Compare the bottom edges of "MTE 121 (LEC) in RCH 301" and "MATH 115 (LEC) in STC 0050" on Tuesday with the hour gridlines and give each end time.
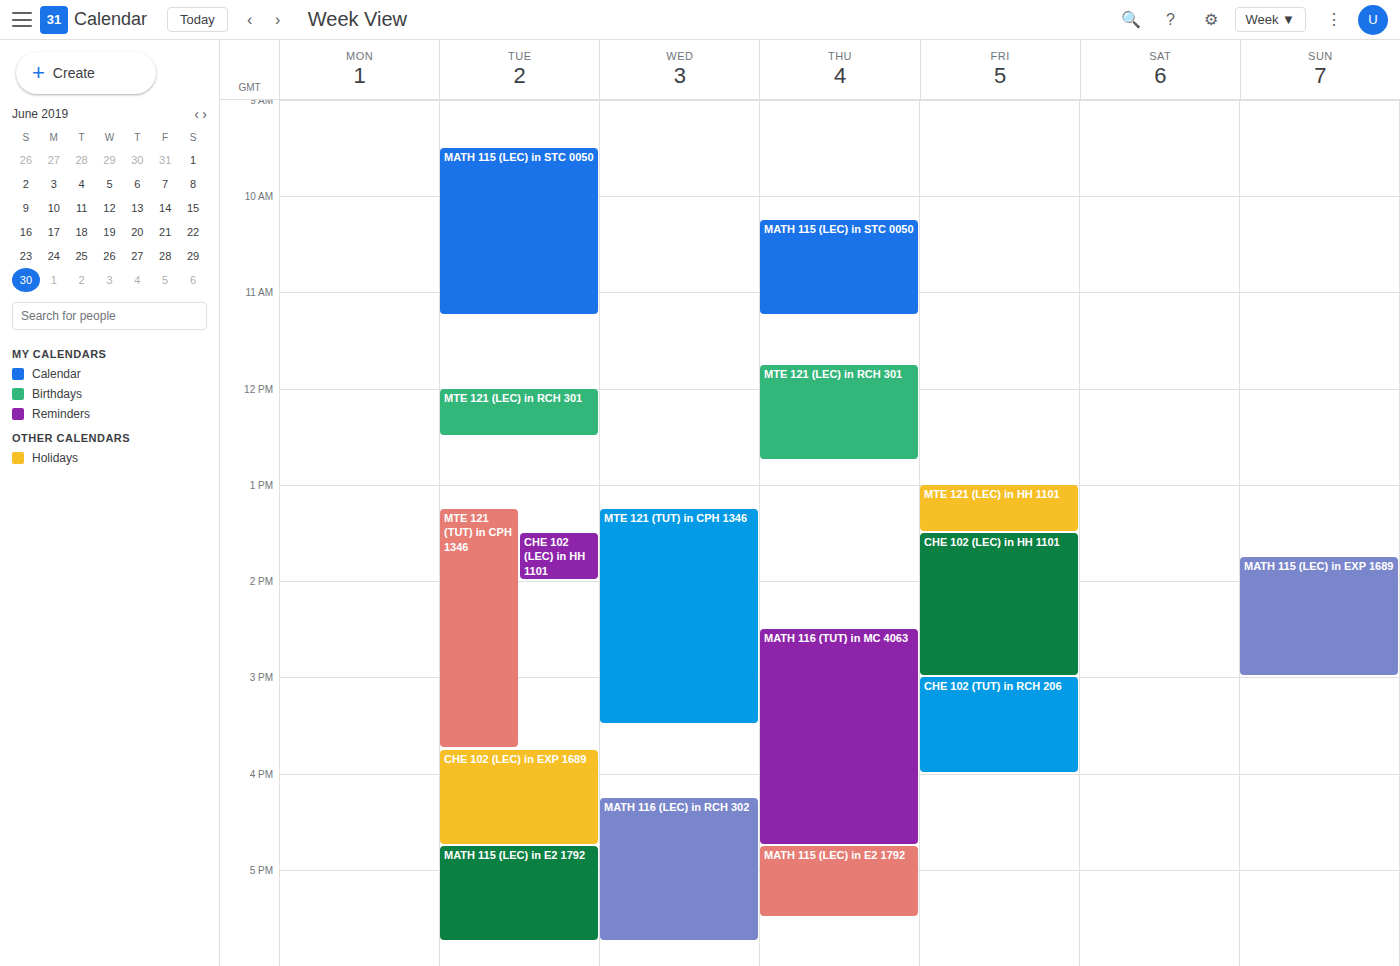
"MTE 121 (LEC) in RCH 301": 12:30 PM, halfway between the 12 PM and 1 PM lines. "MATH 115 (LEC) in STC 0050": 11:15 AM, neither: a quarter of the way from the 11 AM line to the 12 PM line.